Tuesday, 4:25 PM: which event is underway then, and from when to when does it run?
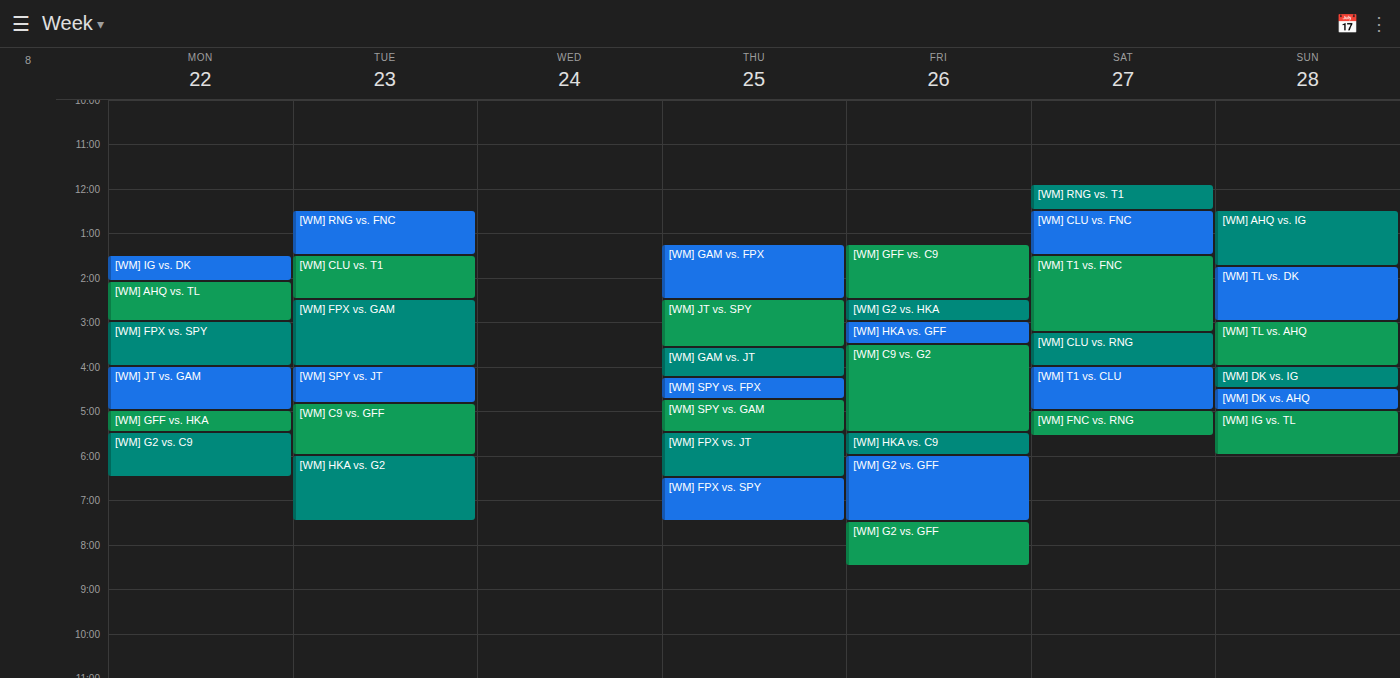
"[WM] SPY vs. JT", 4:00 PM to 4:50 PM